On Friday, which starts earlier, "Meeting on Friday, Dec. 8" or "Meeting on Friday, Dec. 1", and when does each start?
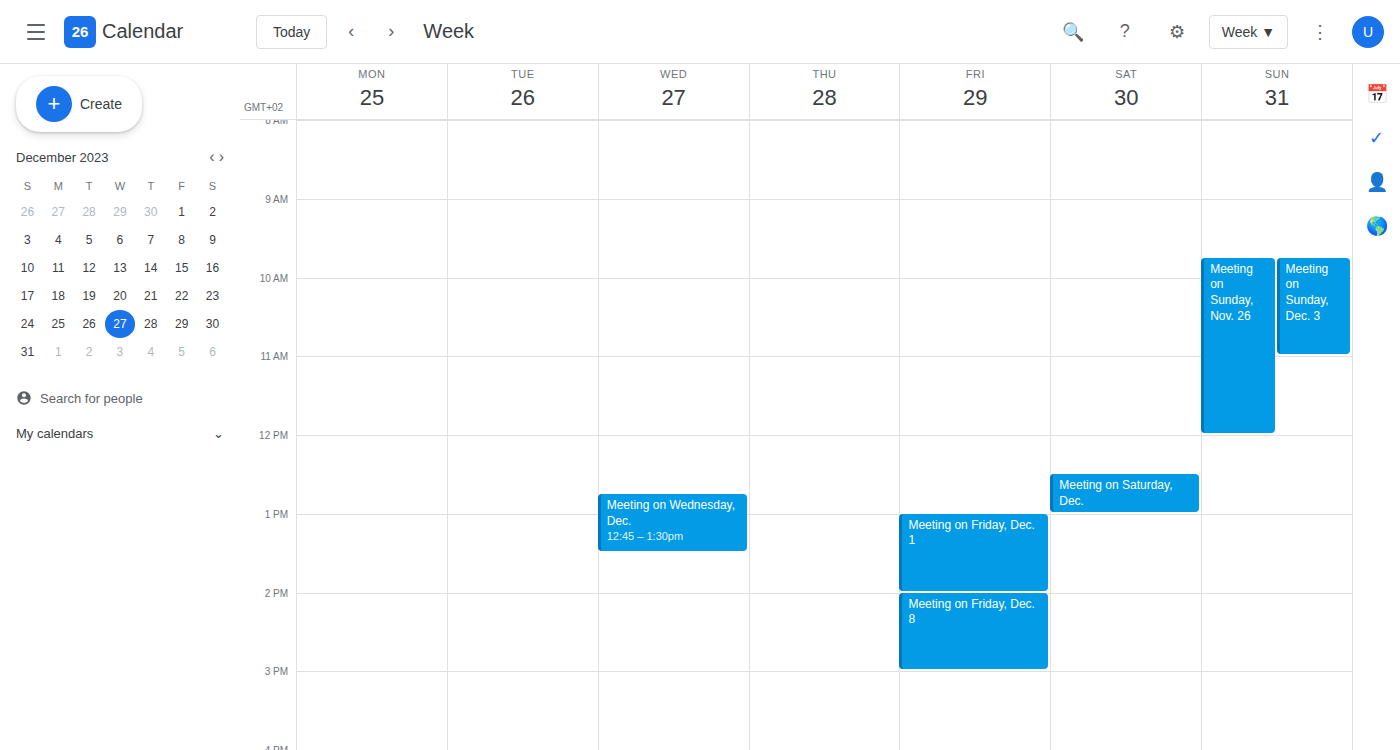
"Meeting on Friday, Dec. 1" 1:00 PM; "Meeting on Friday, Dec. 8" 2:00 PM.